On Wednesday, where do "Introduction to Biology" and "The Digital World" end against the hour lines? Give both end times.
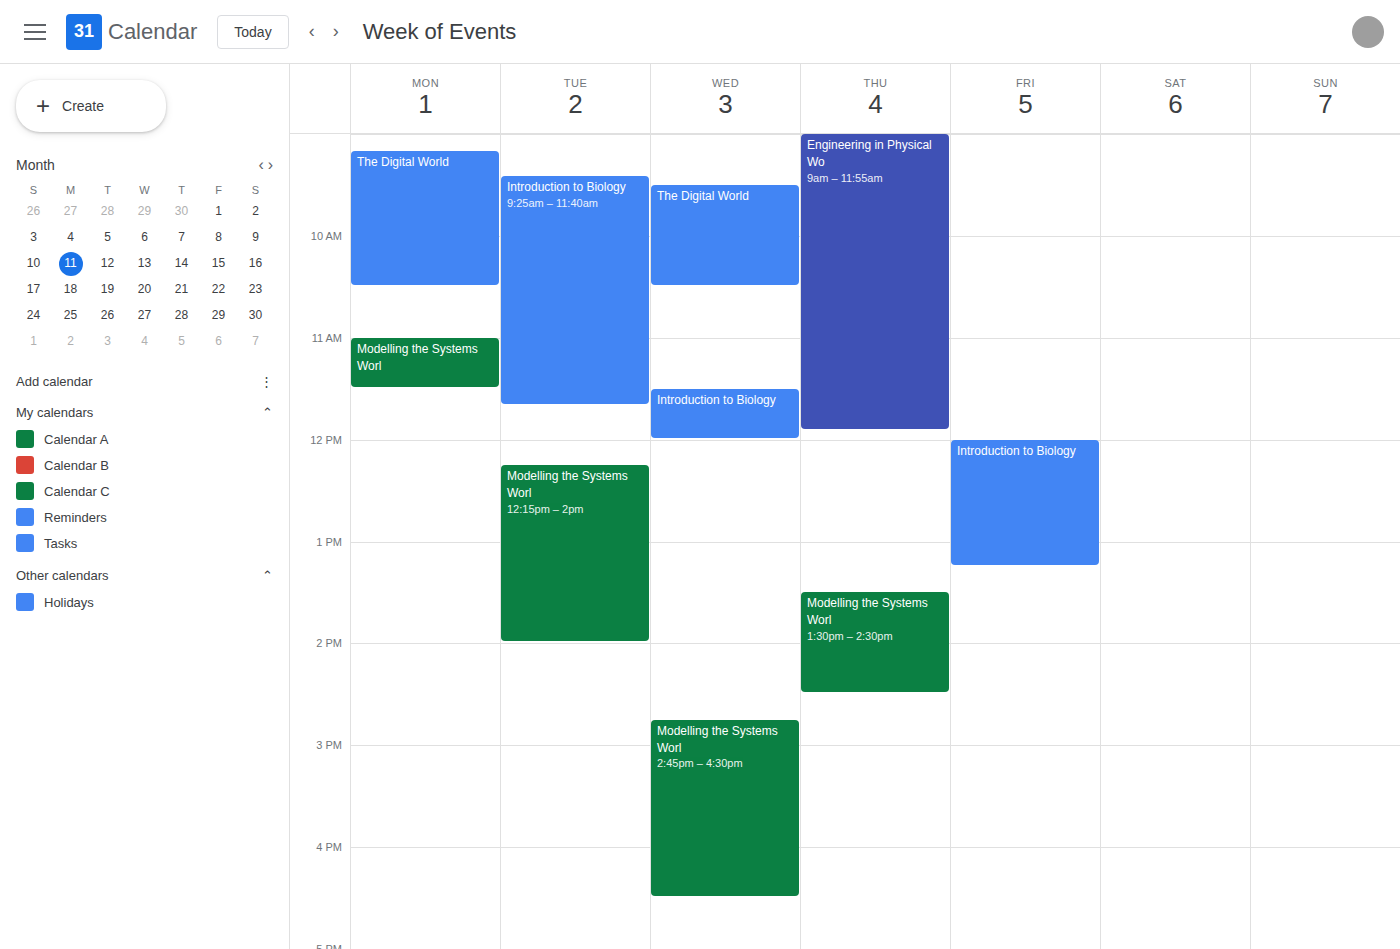
"Introduction to Biology": 12:00 PM, exactly on the 12 PM line. "The Digital World": 10:30 AM, halfway between the 10 AM and 11 AM lines.